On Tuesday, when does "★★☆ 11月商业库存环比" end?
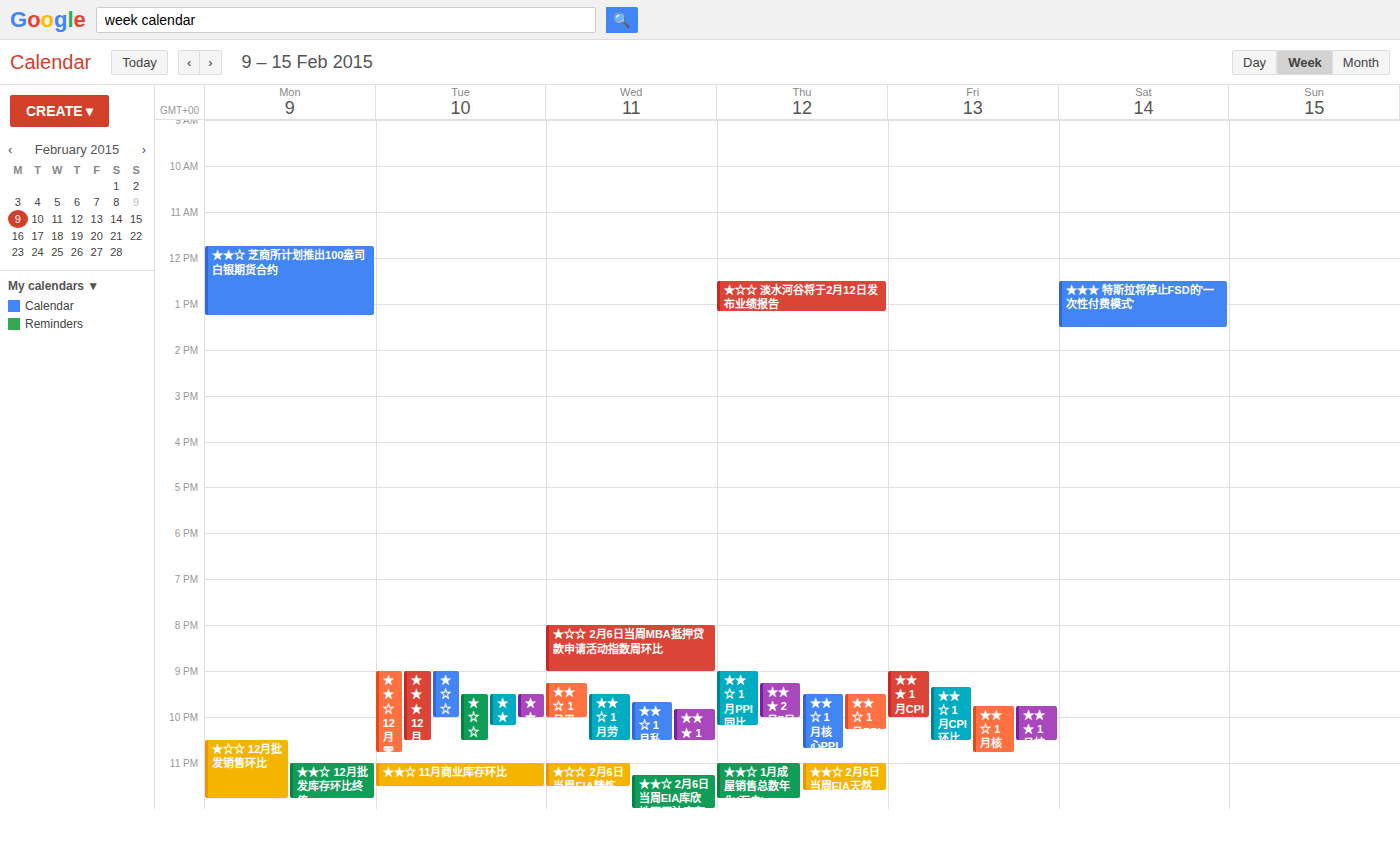
11:30 PM